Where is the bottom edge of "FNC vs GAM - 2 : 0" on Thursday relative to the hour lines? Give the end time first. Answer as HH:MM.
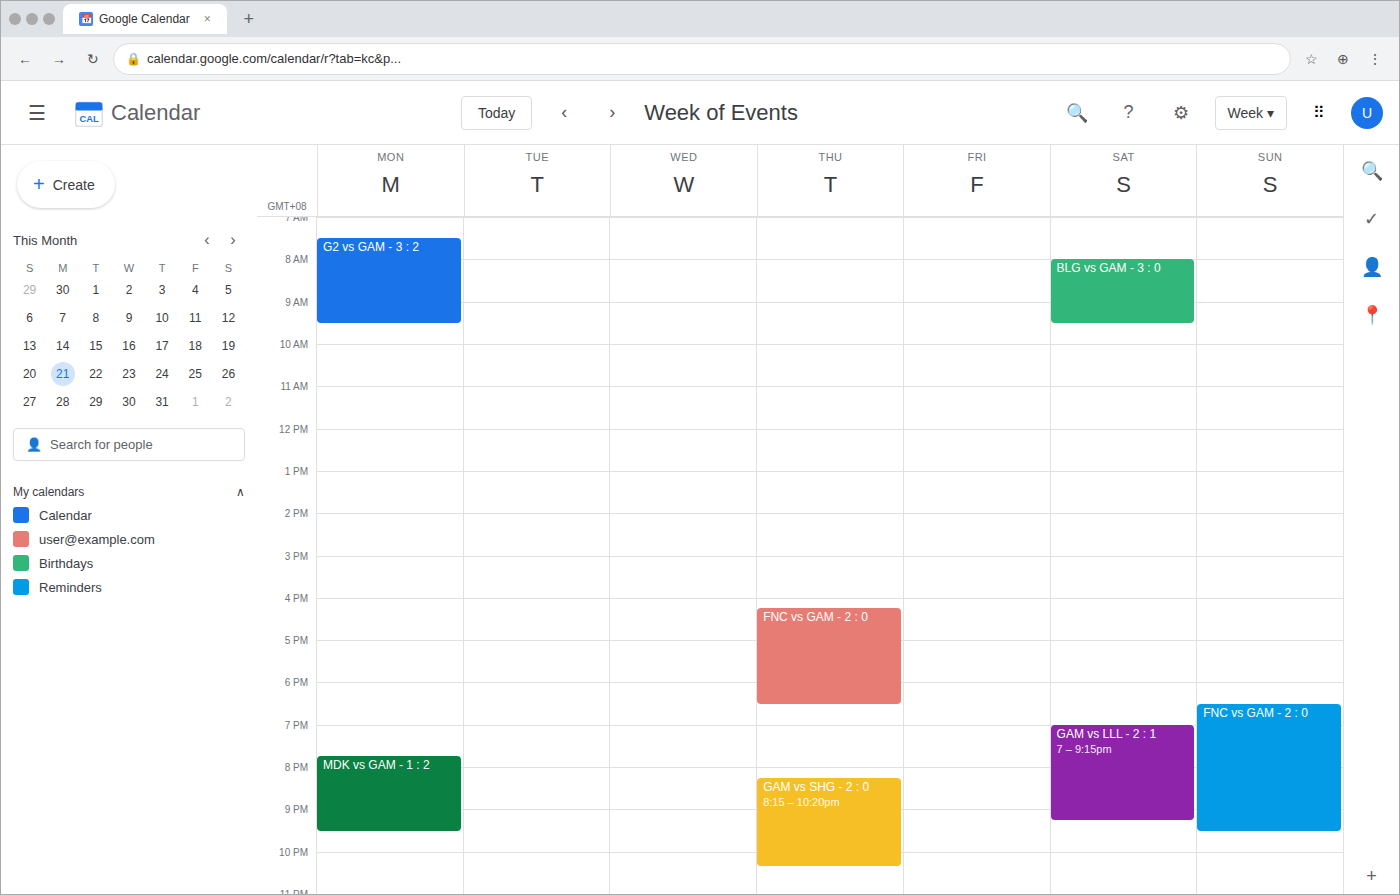
18:30 -- halfway between the 18:00 and 19:00 lines.